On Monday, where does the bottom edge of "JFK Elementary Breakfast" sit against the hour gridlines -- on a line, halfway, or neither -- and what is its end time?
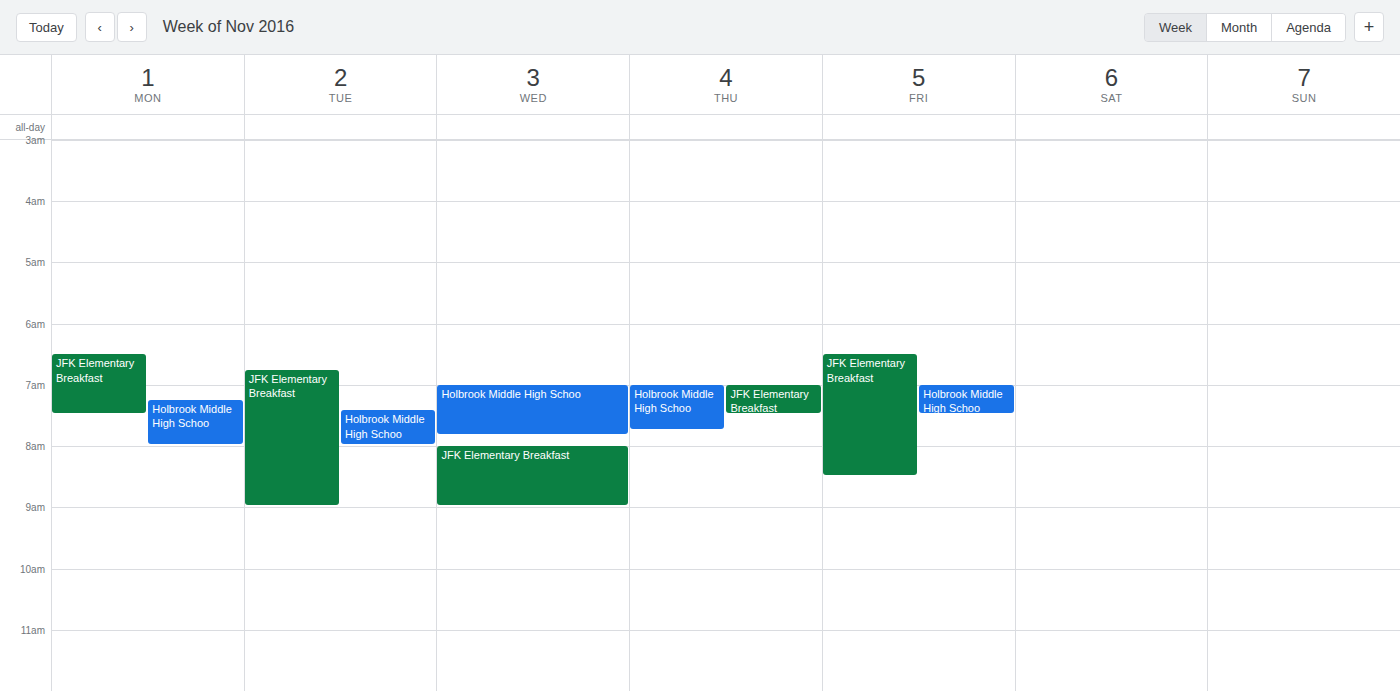
7:30 AM -- halfway between the 7 AM and 8 AM lines.